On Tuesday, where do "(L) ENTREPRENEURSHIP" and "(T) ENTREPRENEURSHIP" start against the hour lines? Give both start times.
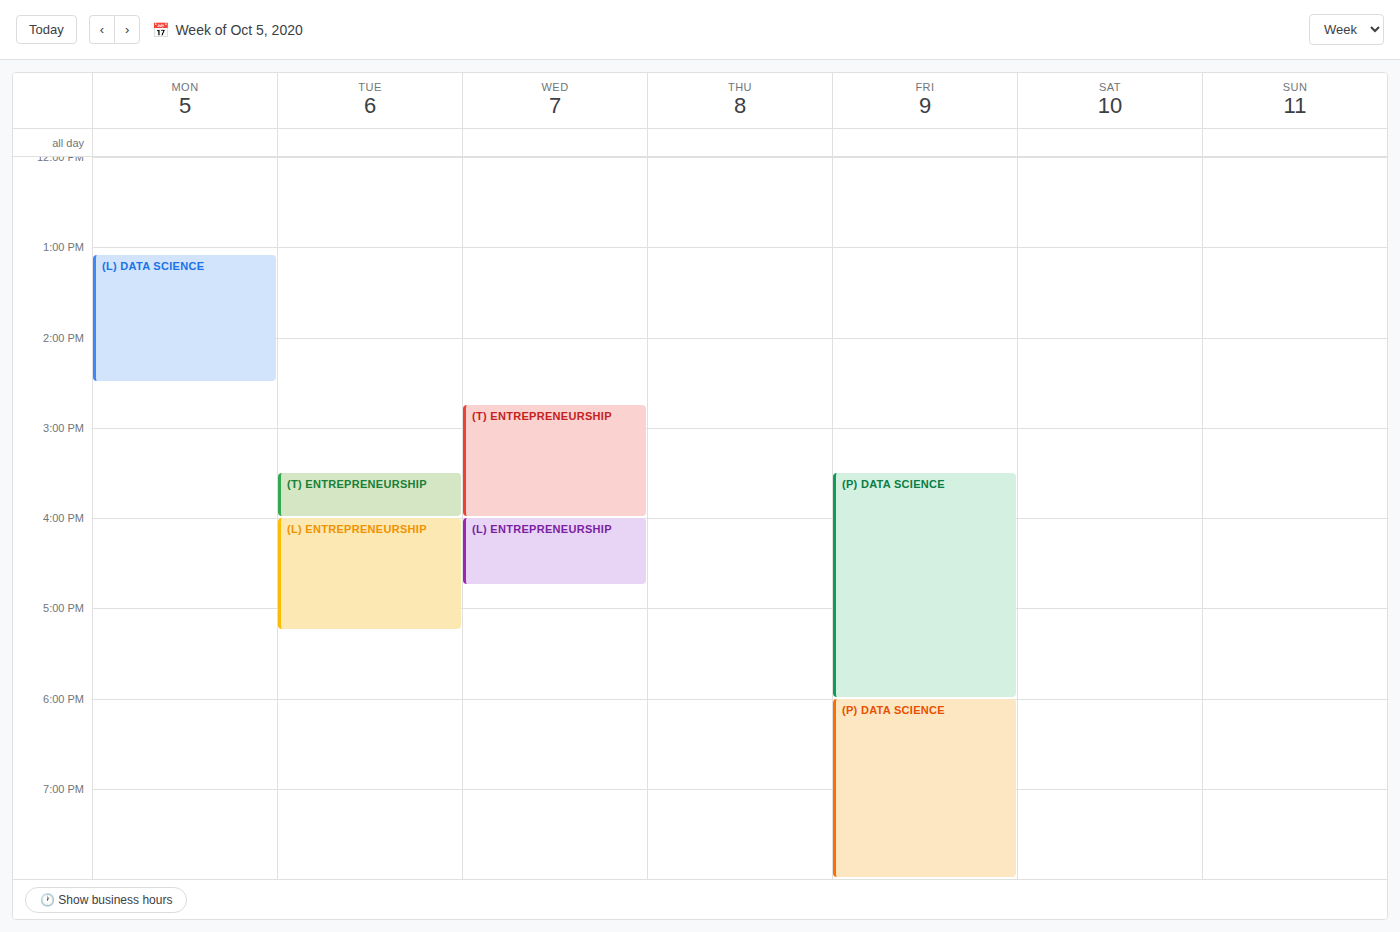
"(L) ENTREPRENEURSHIP": 4:00 PM, exactly on the 4 PM line. "(T) ENTREPRENEURSHIP": 3:30 PM, halfway between the 3 PM and 4 PM lines.